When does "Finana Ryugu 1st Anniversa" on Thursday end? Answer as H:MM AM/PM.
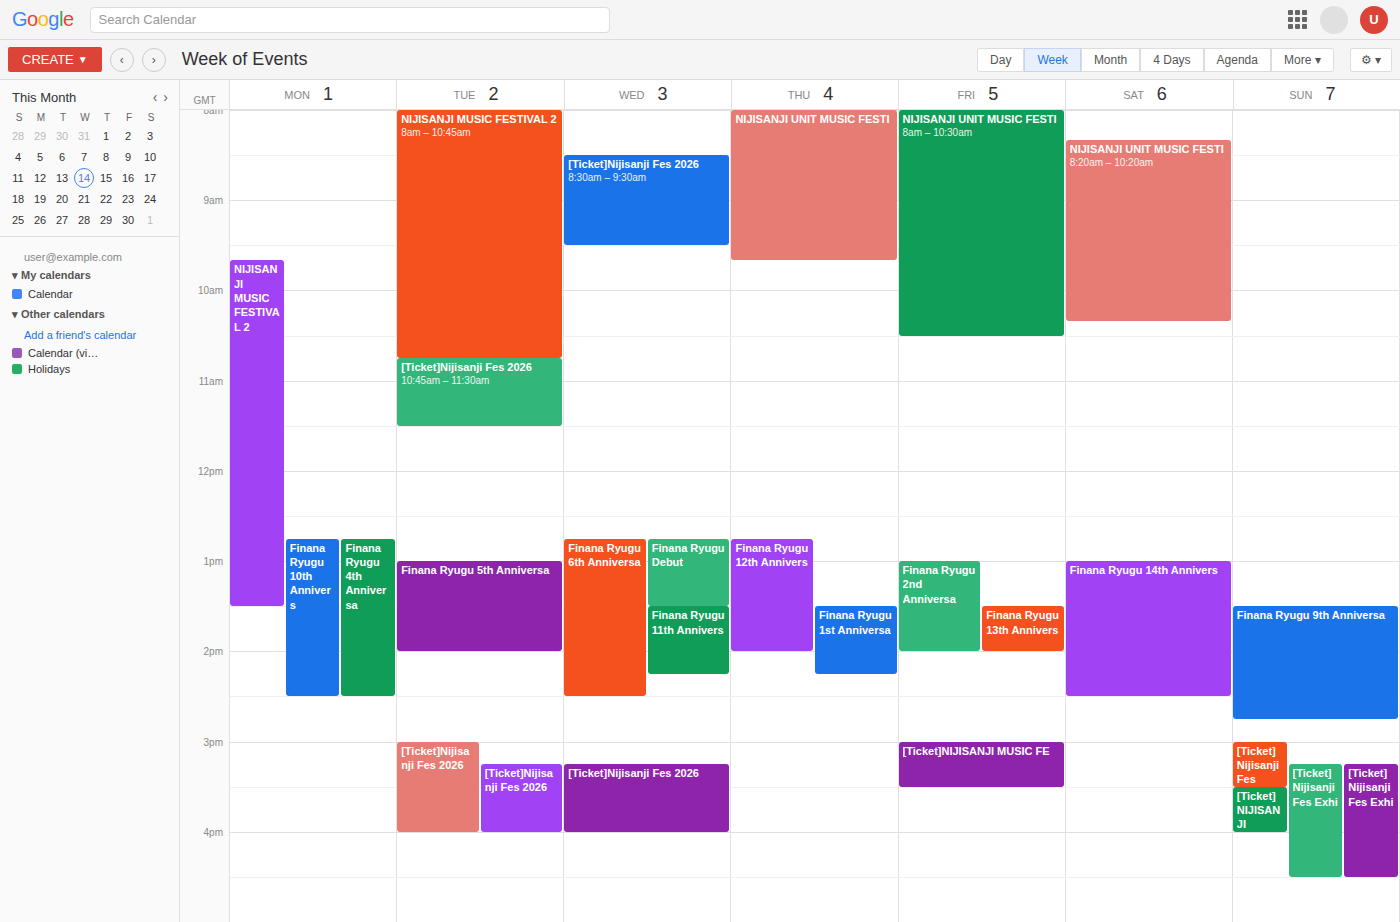
2:15 PM